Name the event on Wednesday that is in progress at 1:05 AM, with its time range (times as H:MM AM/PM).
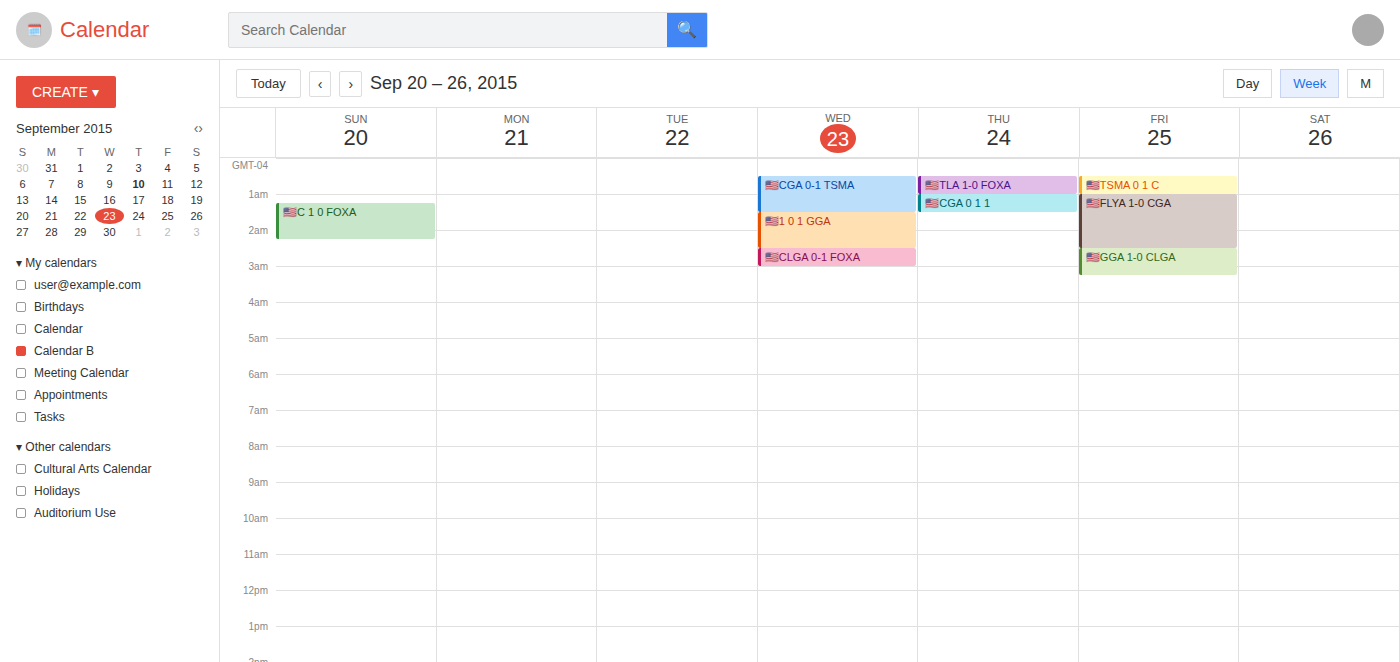
"🇺🇸CGA 0-1 TSMA", 12:30 AM to 1:30 AM